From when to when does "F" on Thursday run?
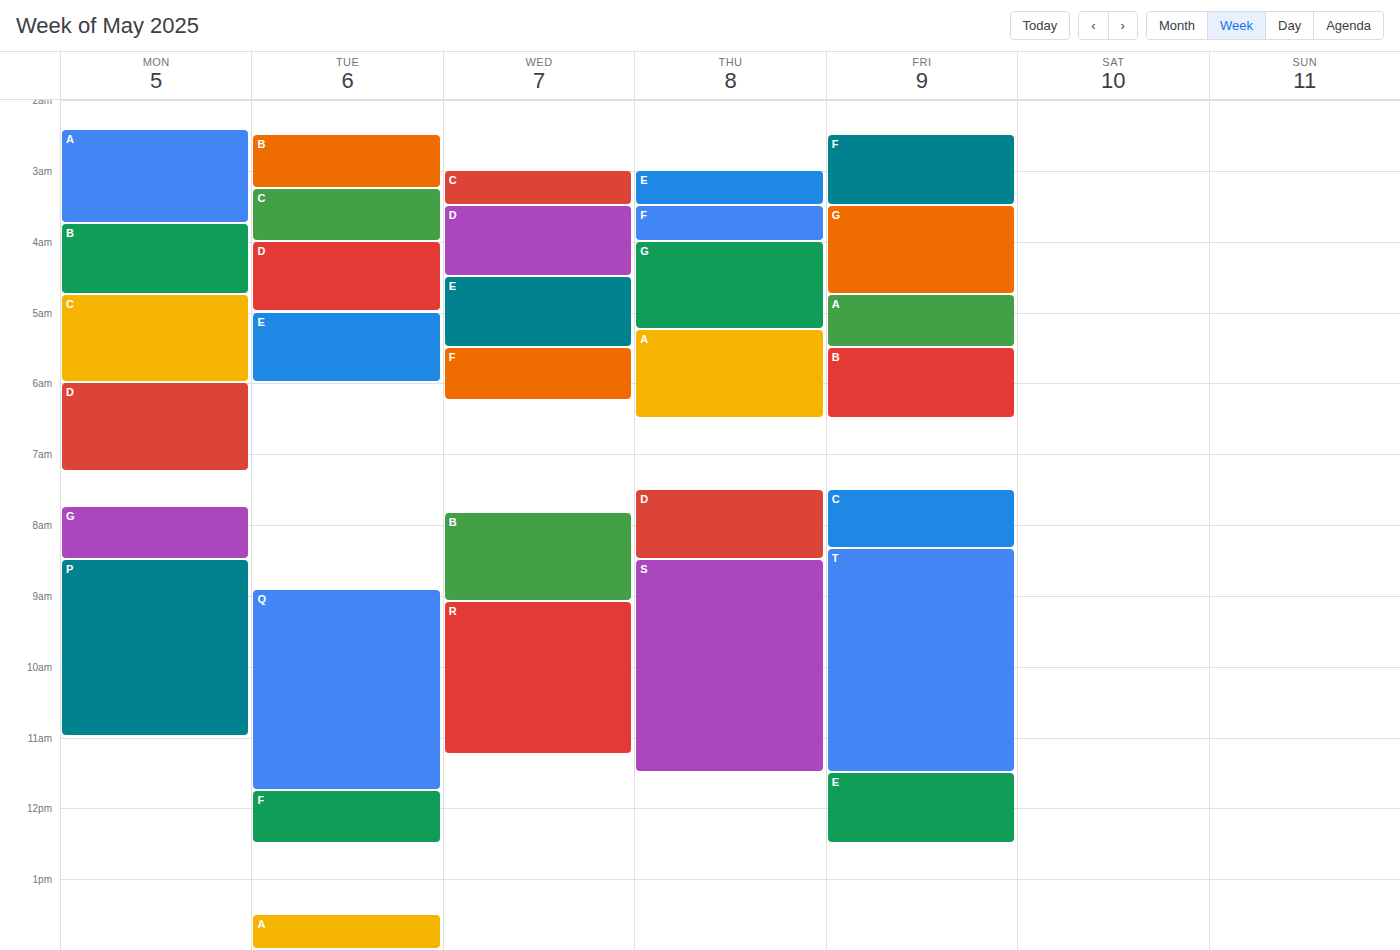
3:30 AM to 4:00 AM